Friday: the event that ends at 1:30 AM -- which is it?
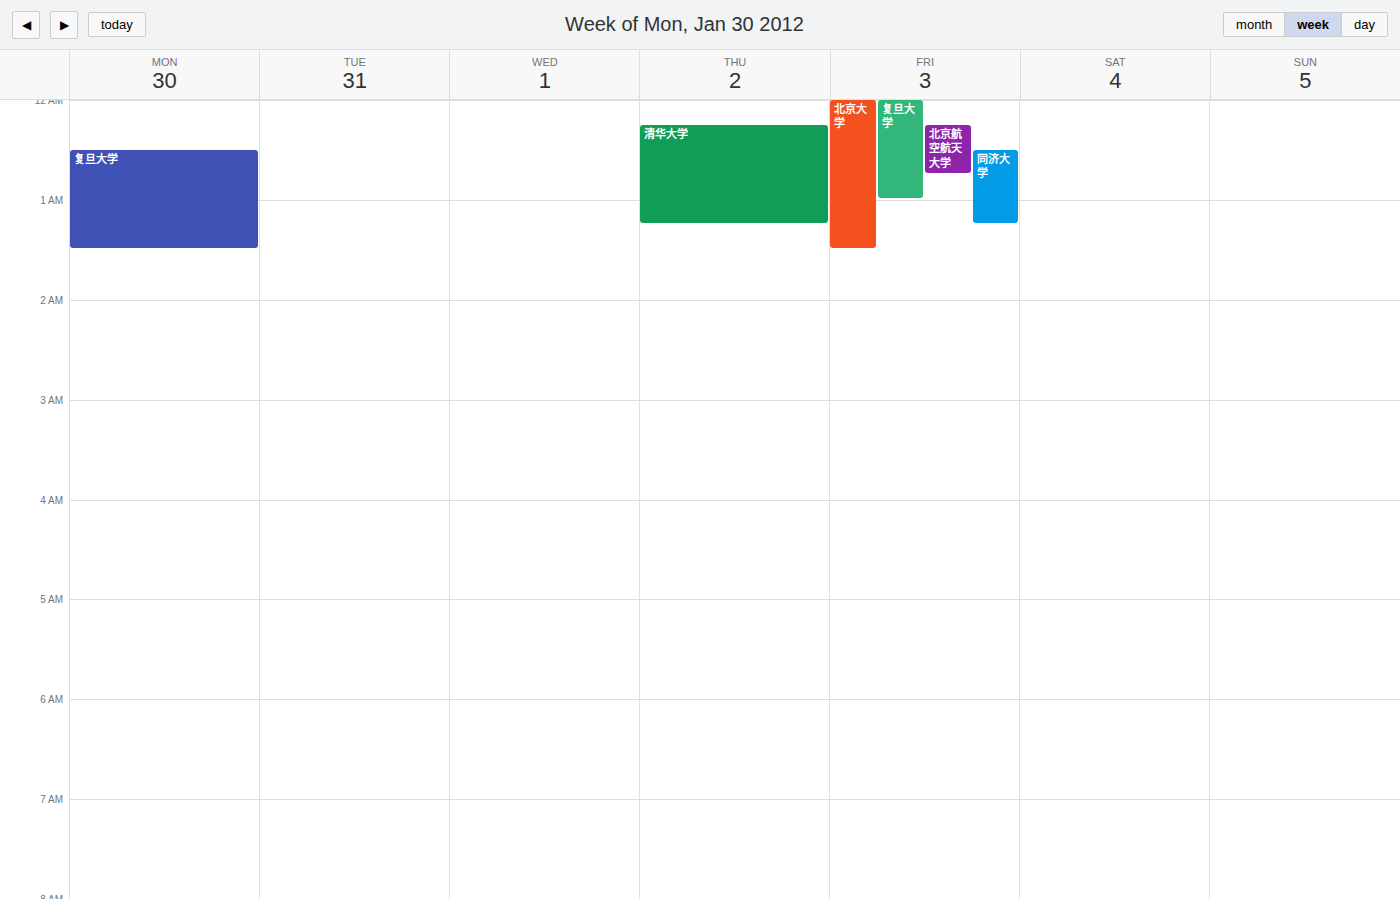
"北京大学"